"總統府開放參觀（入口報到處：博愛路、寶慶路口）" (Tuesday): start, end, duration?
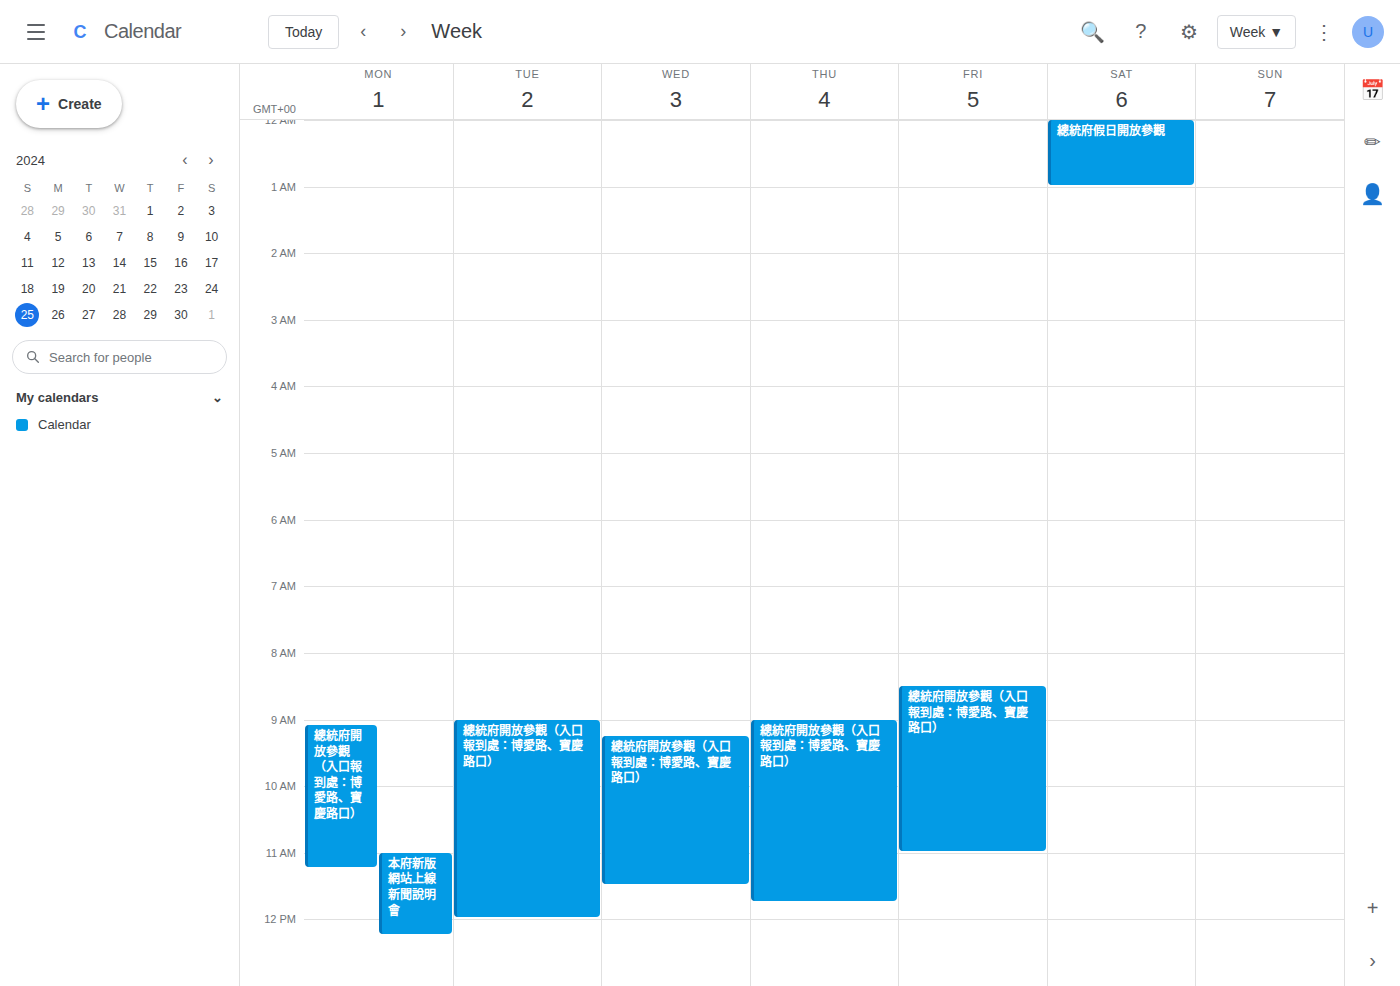
9:00 AM to 12:00 PM, 3 hours